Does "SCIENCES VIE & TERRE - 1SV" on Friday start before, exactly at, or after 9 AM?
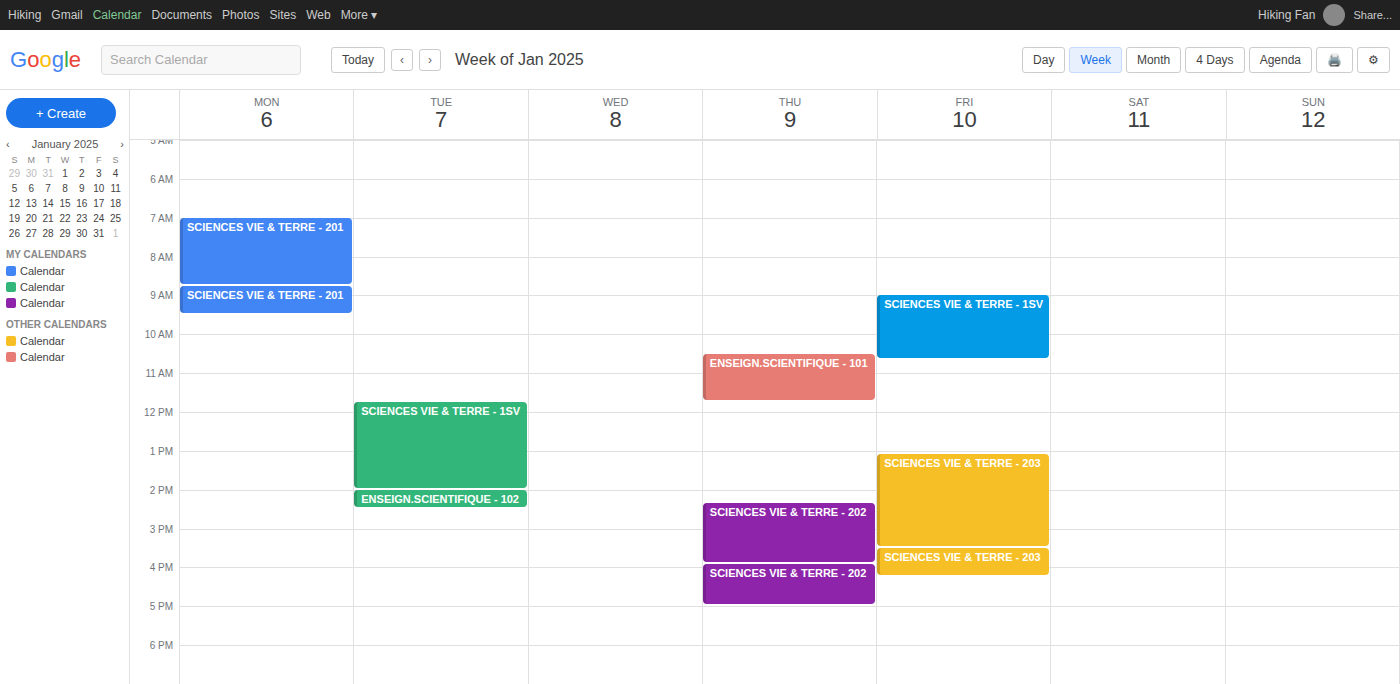
9:00 AM -- exactly at 9 AM, on the 9 AM line.